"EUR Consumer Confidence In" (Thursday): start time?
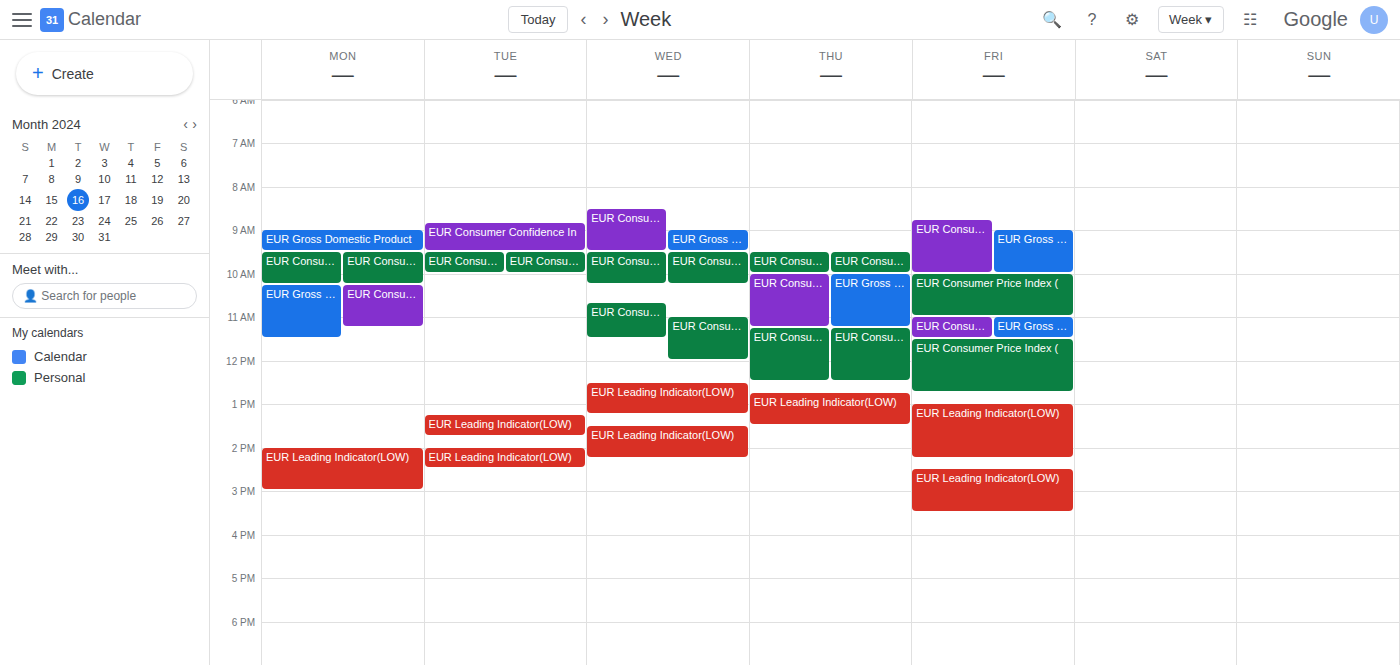
10:00 AM